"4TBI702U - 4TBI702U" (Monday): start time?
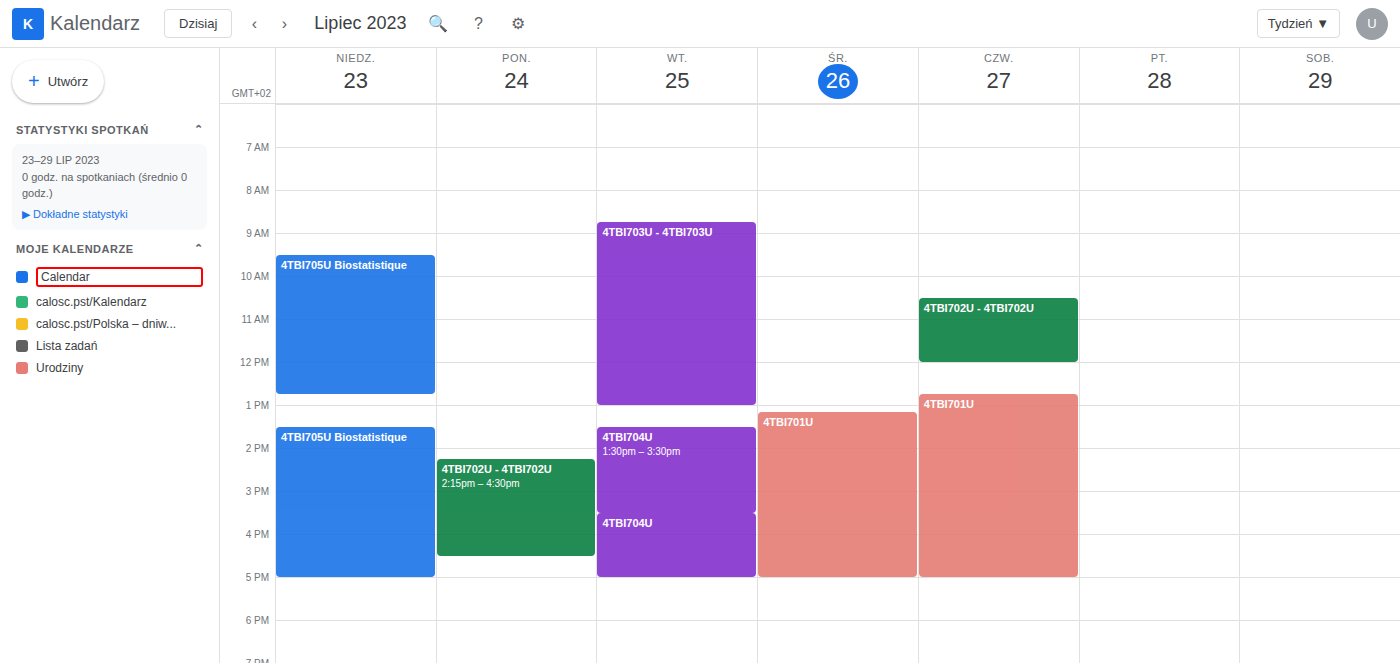
2:15 PM